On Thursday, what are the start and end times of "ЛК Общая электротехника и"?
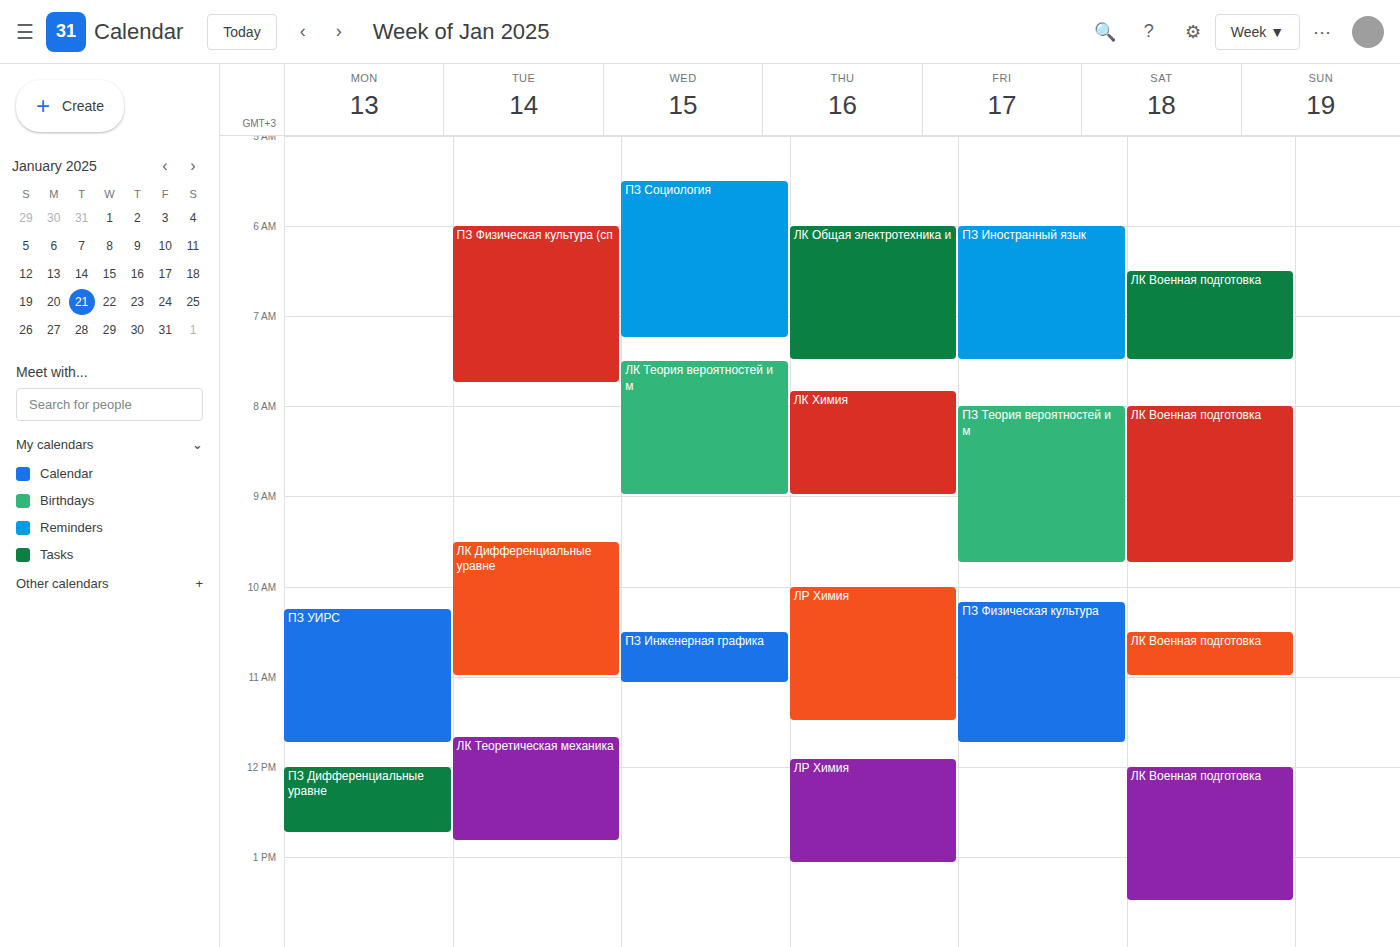
6:00 AM to 7:30 AM